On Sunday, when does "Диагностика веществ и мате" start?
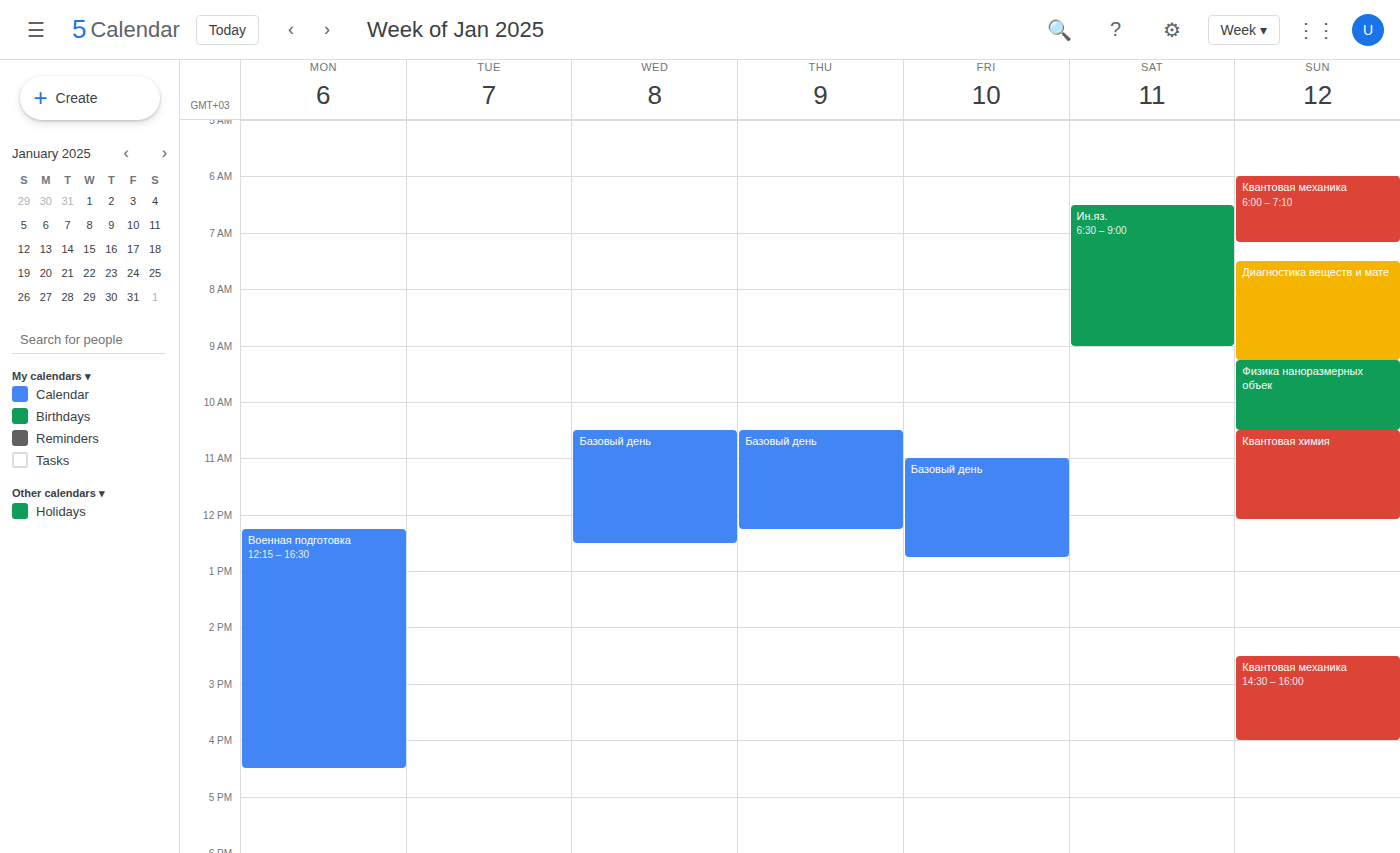
7:30 AM